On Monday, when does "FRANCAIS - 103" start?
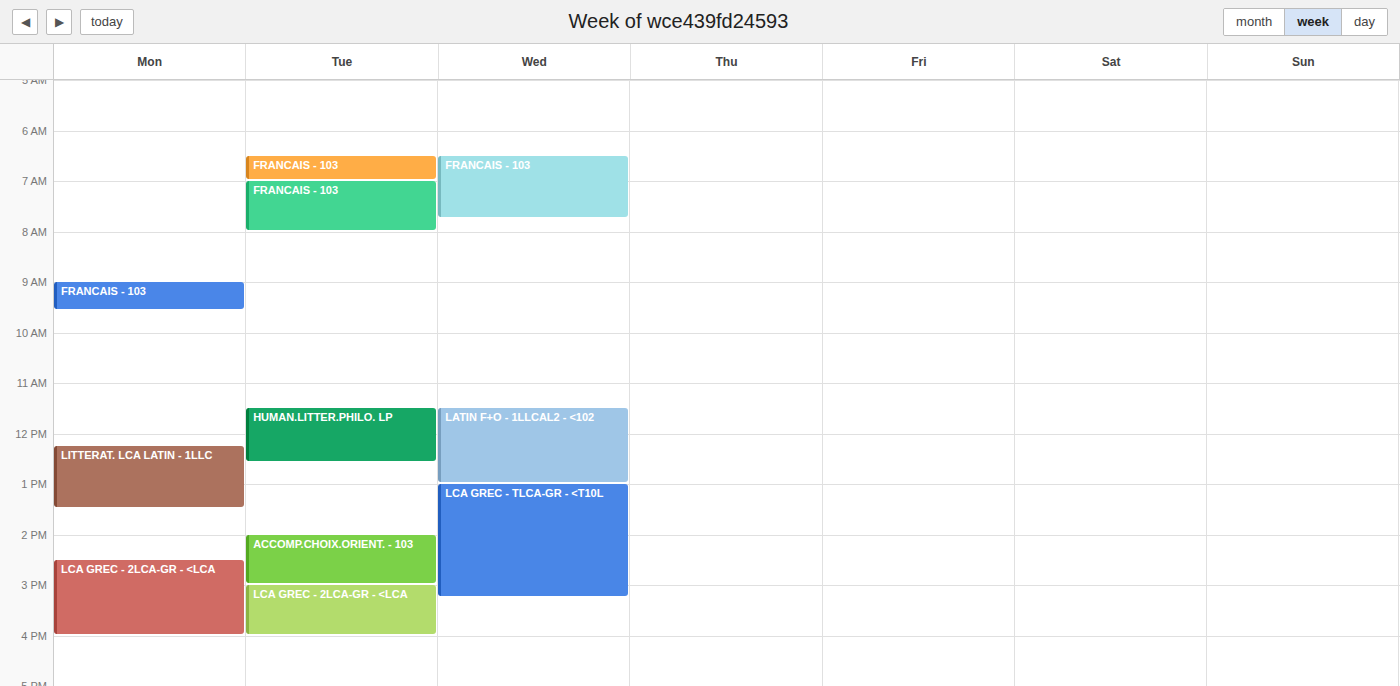
9:00 AM